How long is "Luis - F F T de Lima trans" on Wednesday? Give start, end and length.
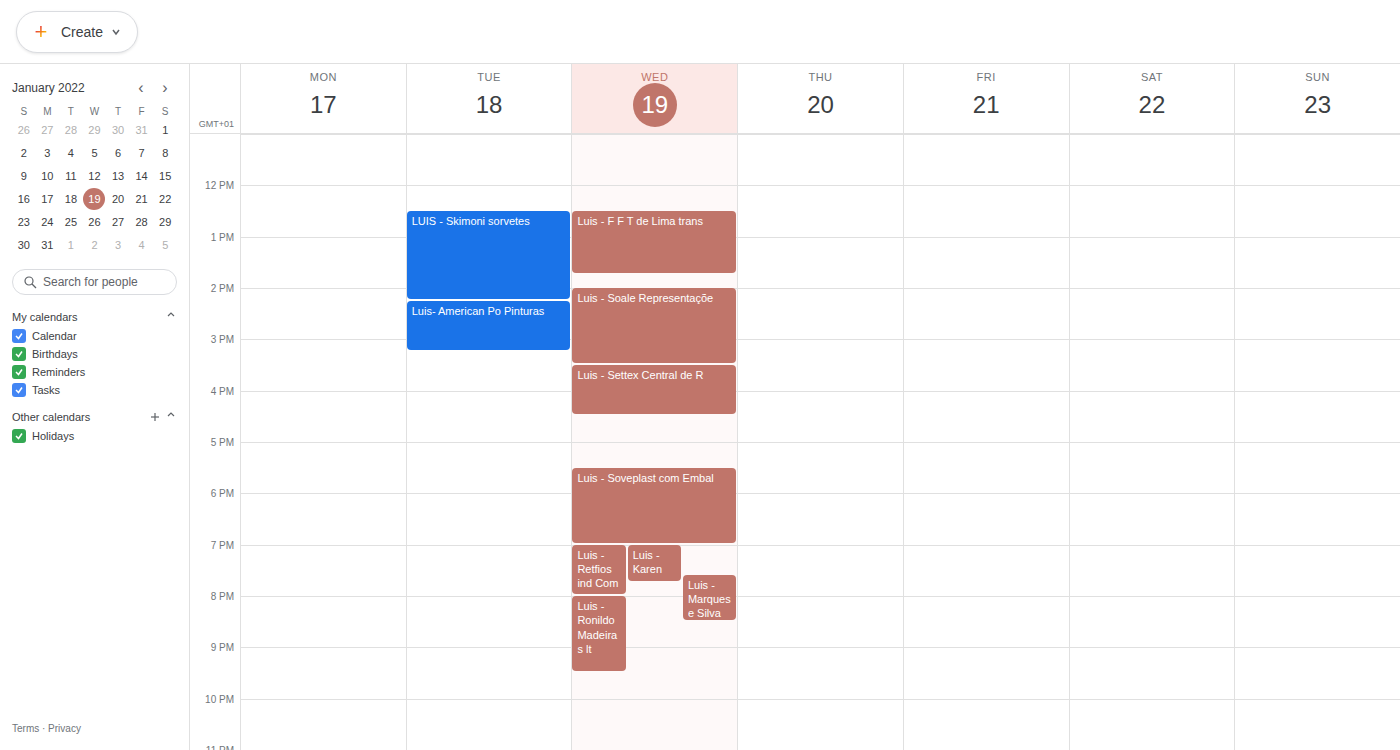
12:30 PM to 1:45 PM, 1 hour 15 minutes